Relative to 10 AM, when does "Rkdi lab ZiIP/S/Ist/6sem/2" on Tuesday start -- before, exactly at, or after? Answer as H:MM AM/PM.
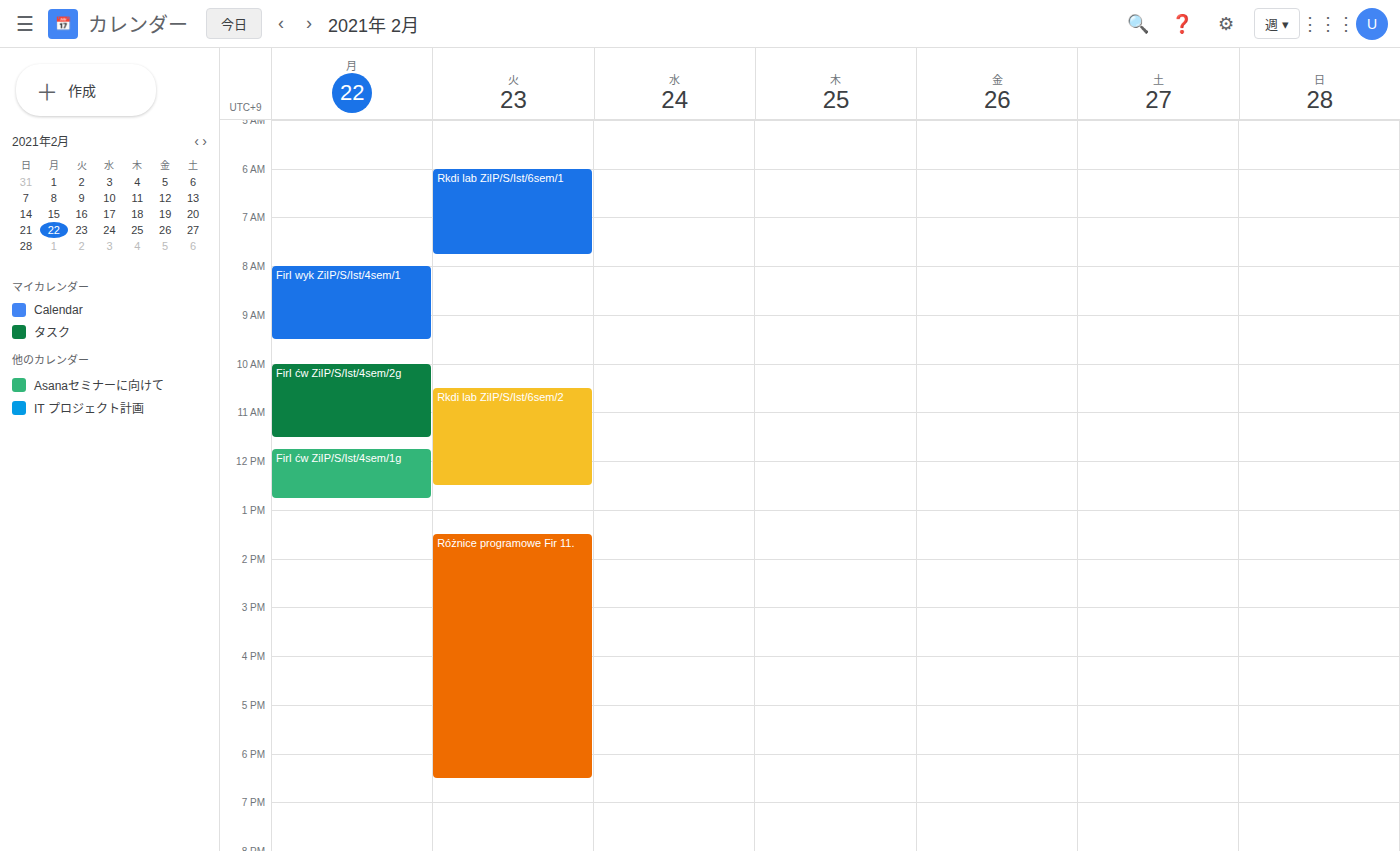
10:30 AM -- after 10 AM, 30 minutes below the 10 AM line.